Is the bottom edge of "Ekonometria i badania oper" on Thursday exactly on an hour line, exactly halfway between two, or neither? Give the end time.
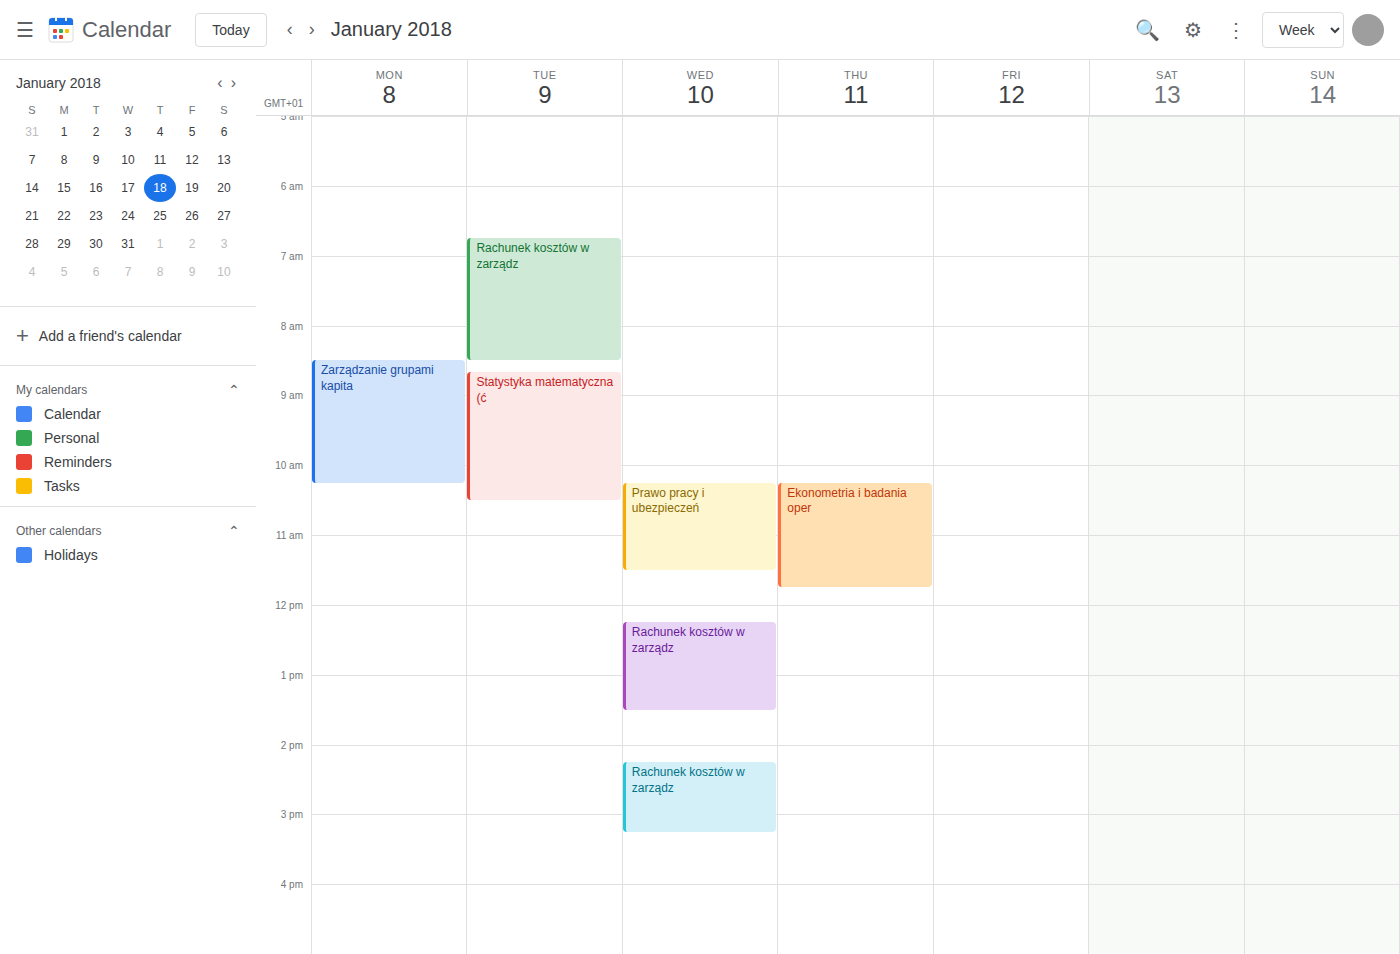
11:45 AM -- neither: three quarters of the way from the 11 AM line to the 12 PM line.